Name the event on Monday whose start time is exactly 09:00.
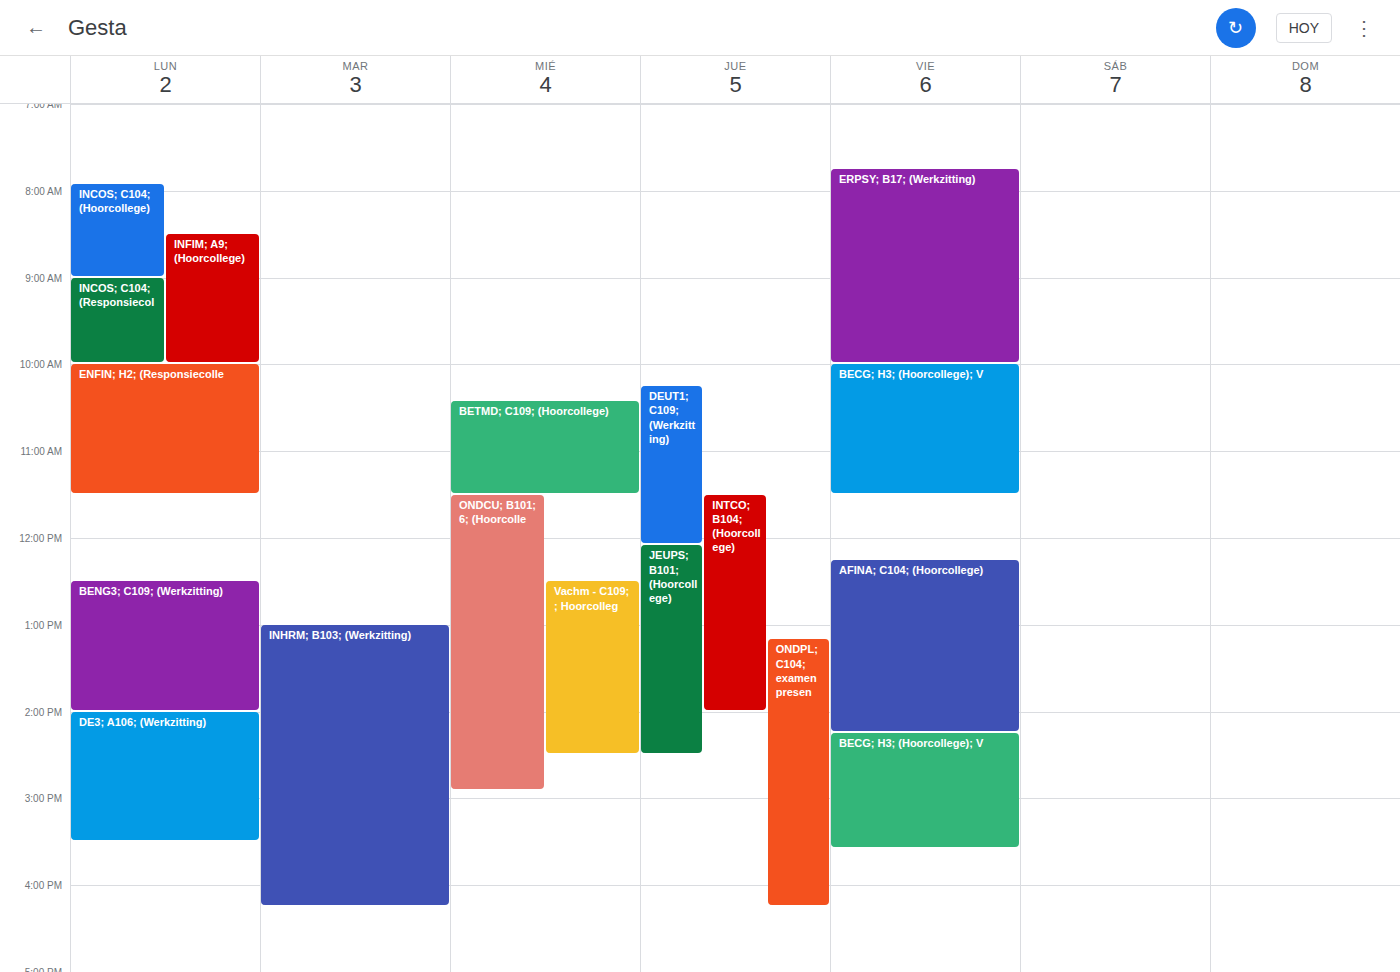
"INCOS; C104; (Responsiecol"